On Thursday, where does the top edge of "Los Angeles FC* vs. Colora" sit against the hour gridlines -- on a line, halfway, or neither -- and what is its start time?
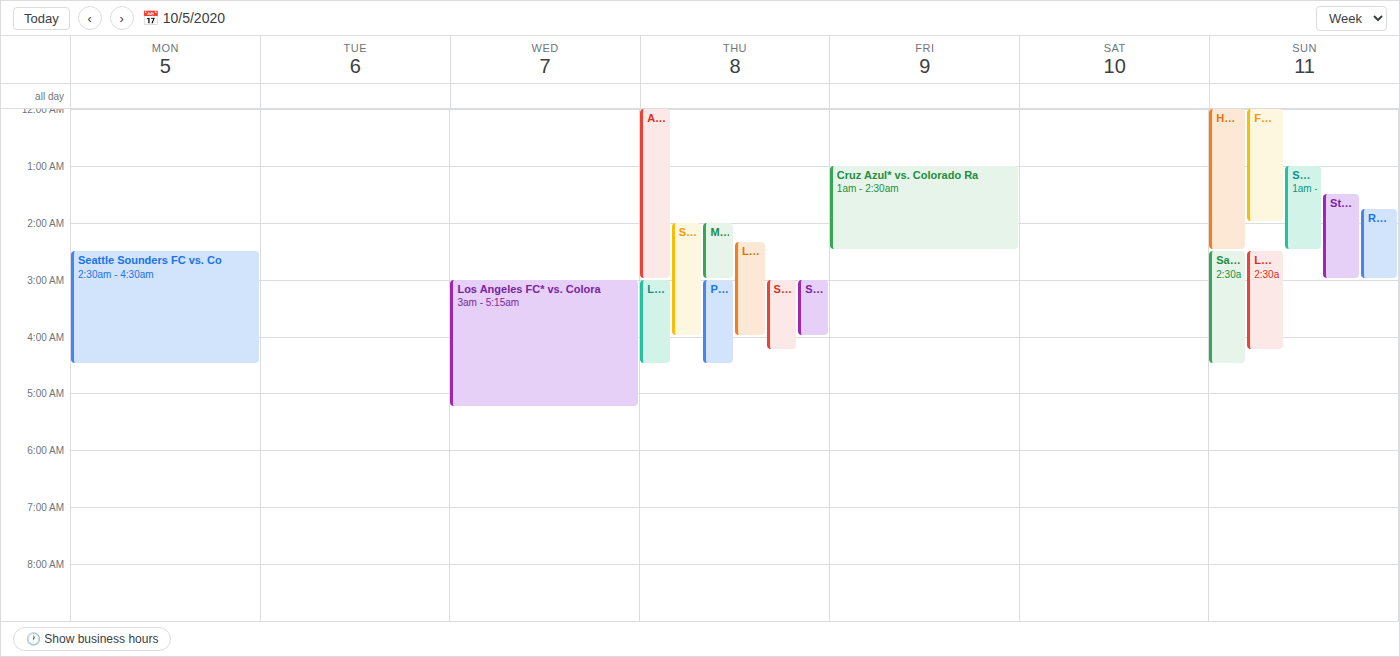
2:20 AM -- neither: 20 minutes below the 2 AM line and 40 minutes above the 3 AM line.